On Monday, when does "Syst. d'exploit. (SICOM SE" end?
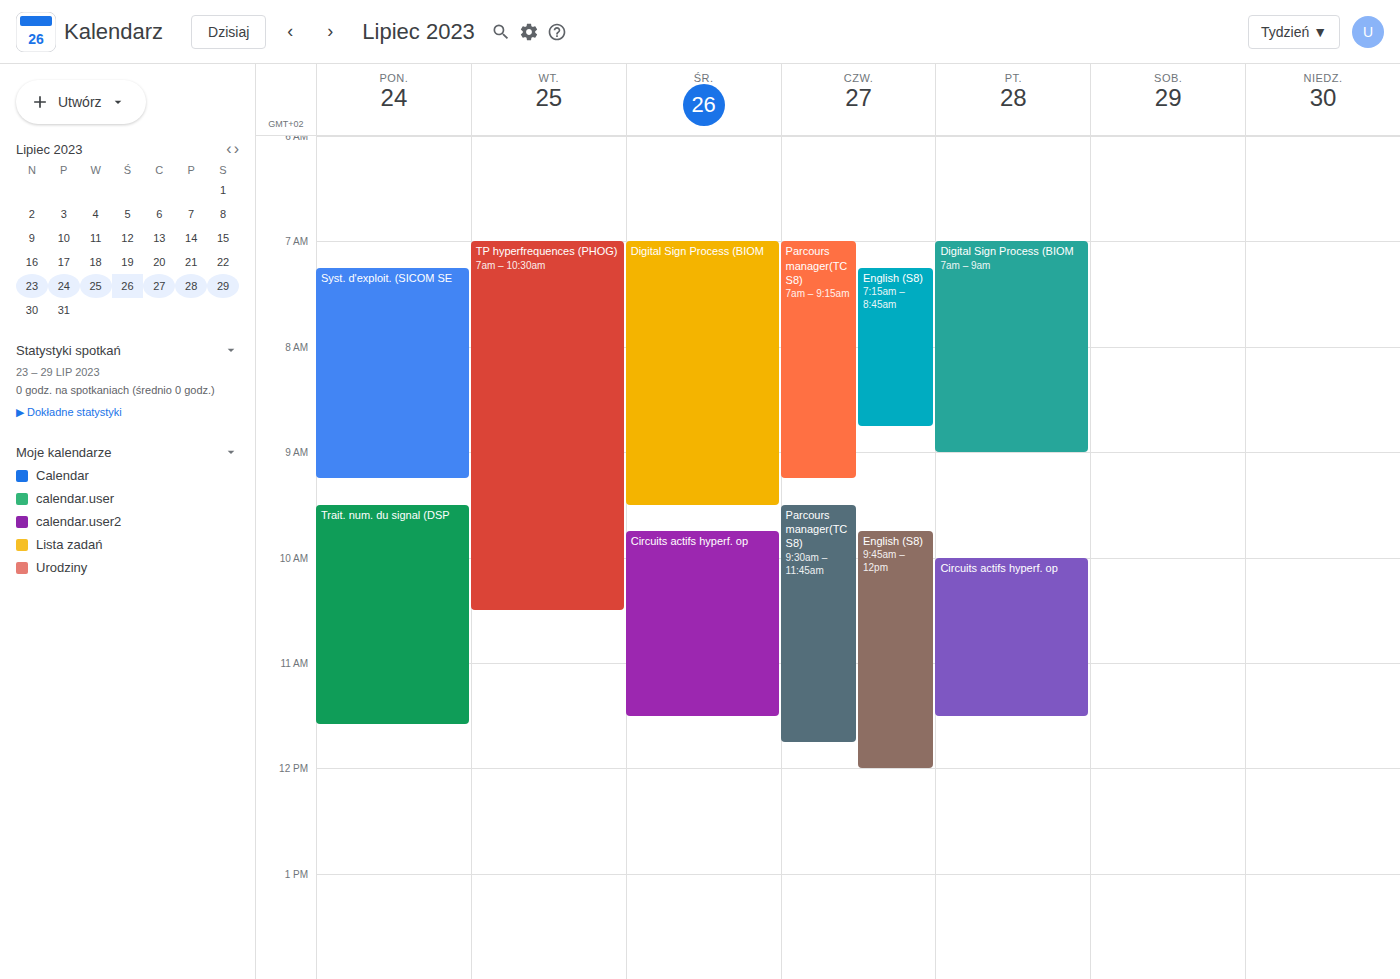
9:15 AM